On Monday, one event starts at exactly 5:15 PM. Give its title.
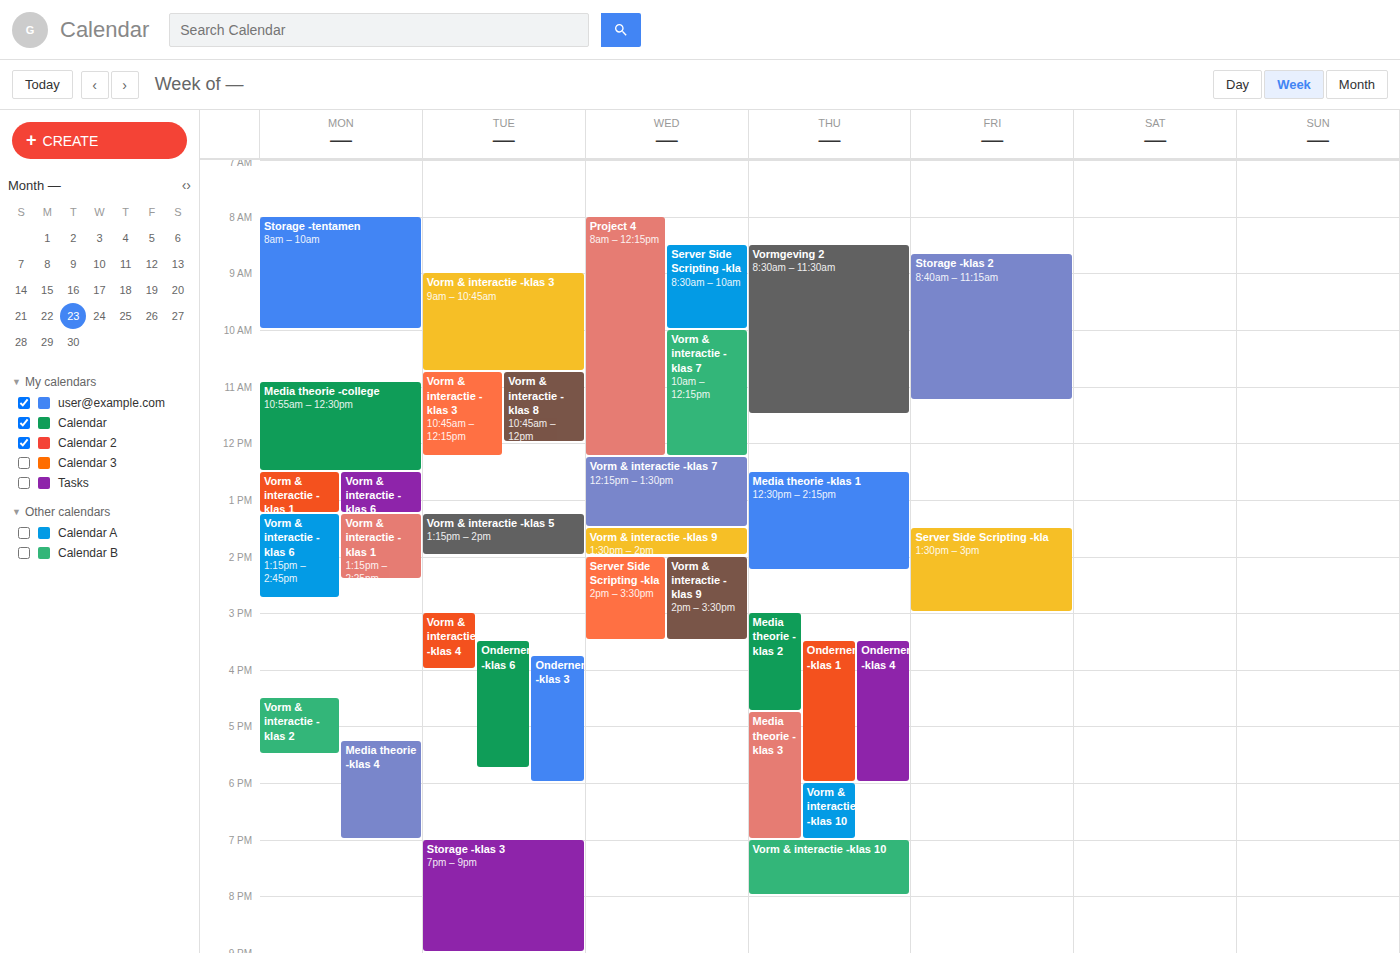
"Media theorie -klas 4"